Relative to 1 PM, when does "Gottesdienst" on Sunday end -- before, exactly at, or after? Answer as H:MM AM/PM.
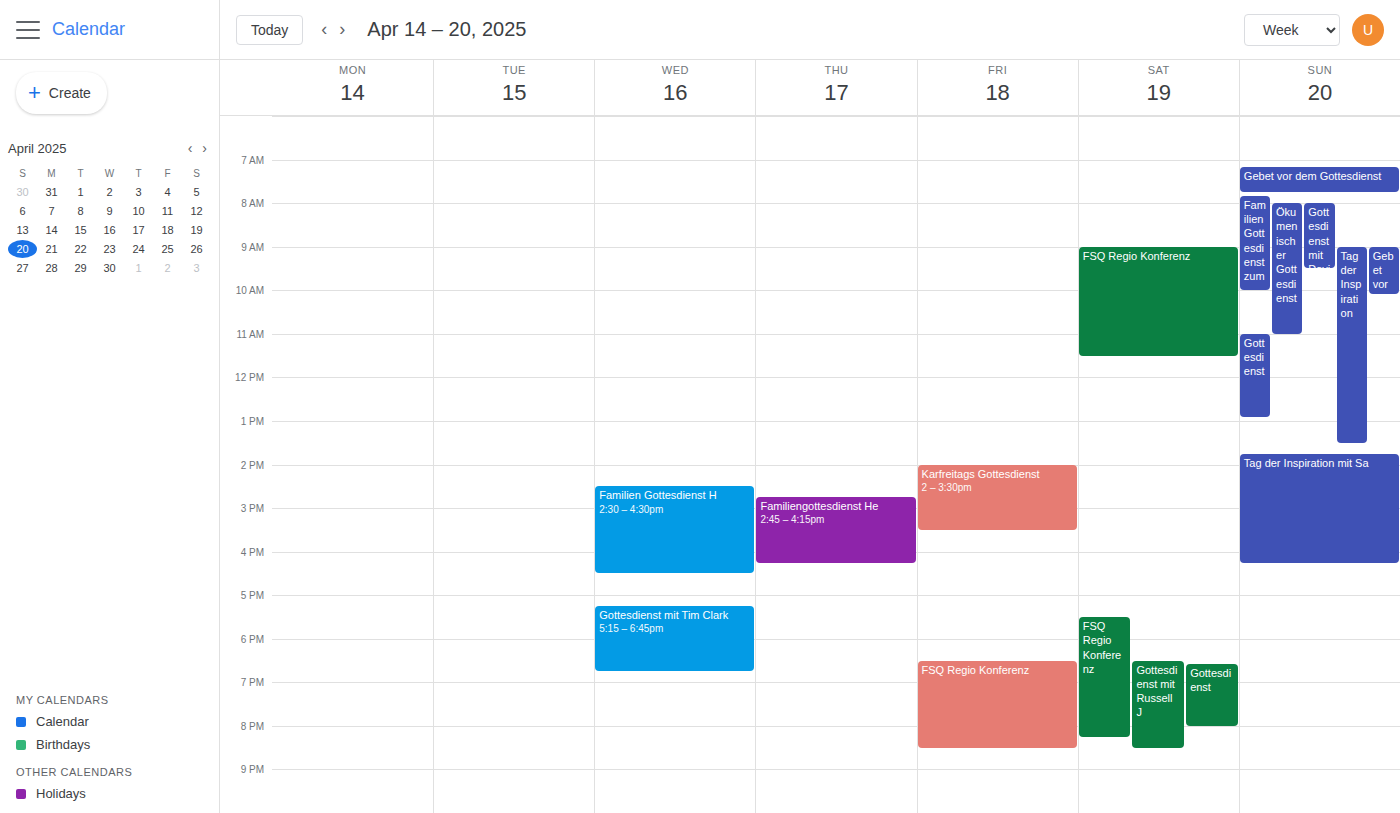
12:55 PM -- before 1 PM, 5 minutes above the 1 PM line.